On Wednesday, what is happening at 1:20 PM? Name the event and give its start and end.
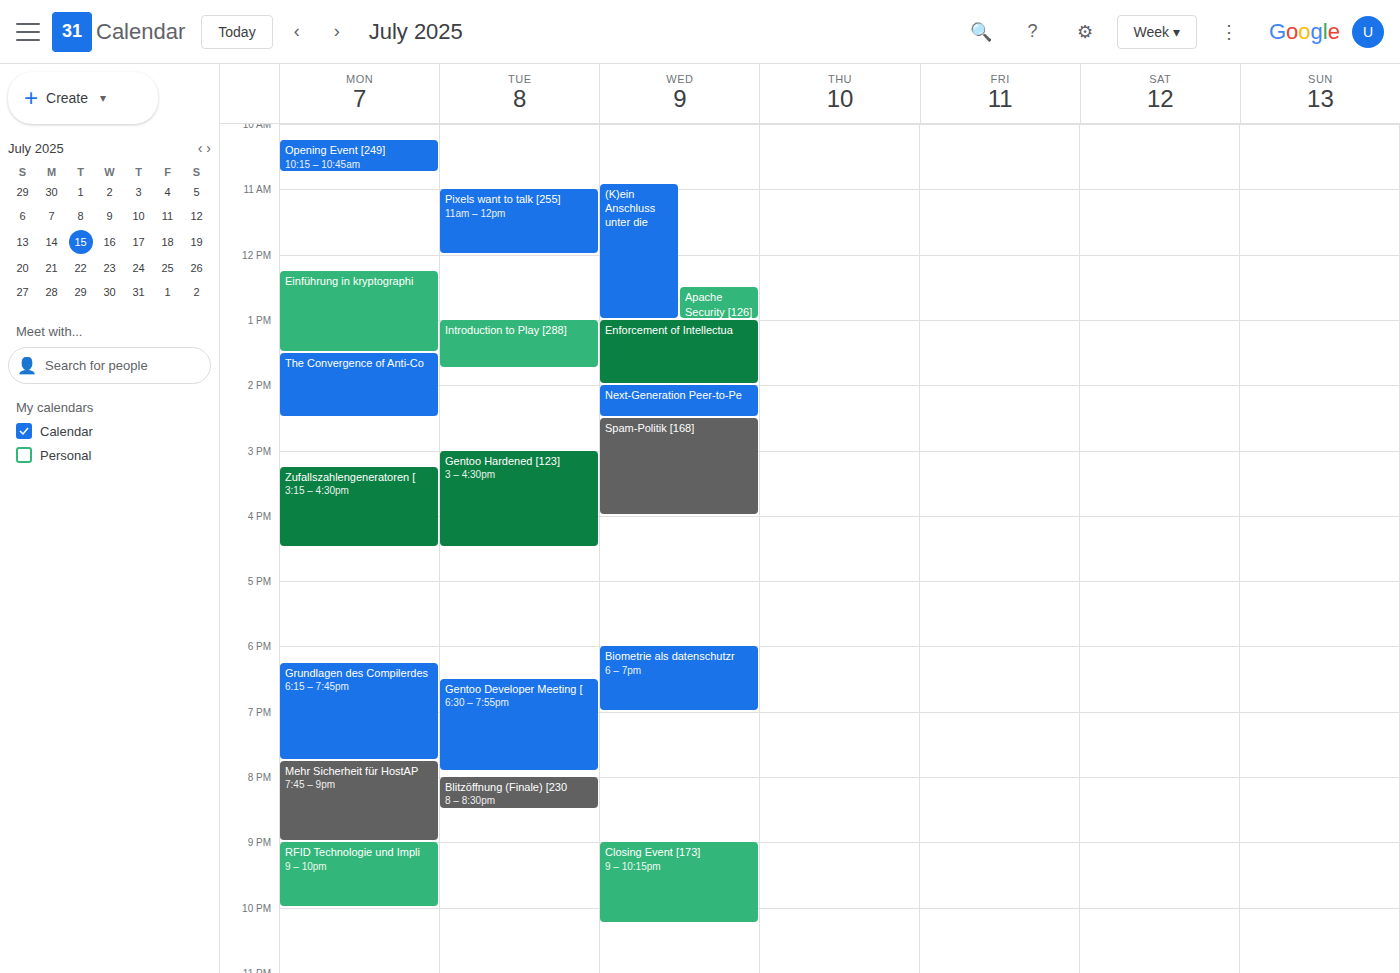
"Enforcement of Intellectua", 1:00 PM to 2:00 PM